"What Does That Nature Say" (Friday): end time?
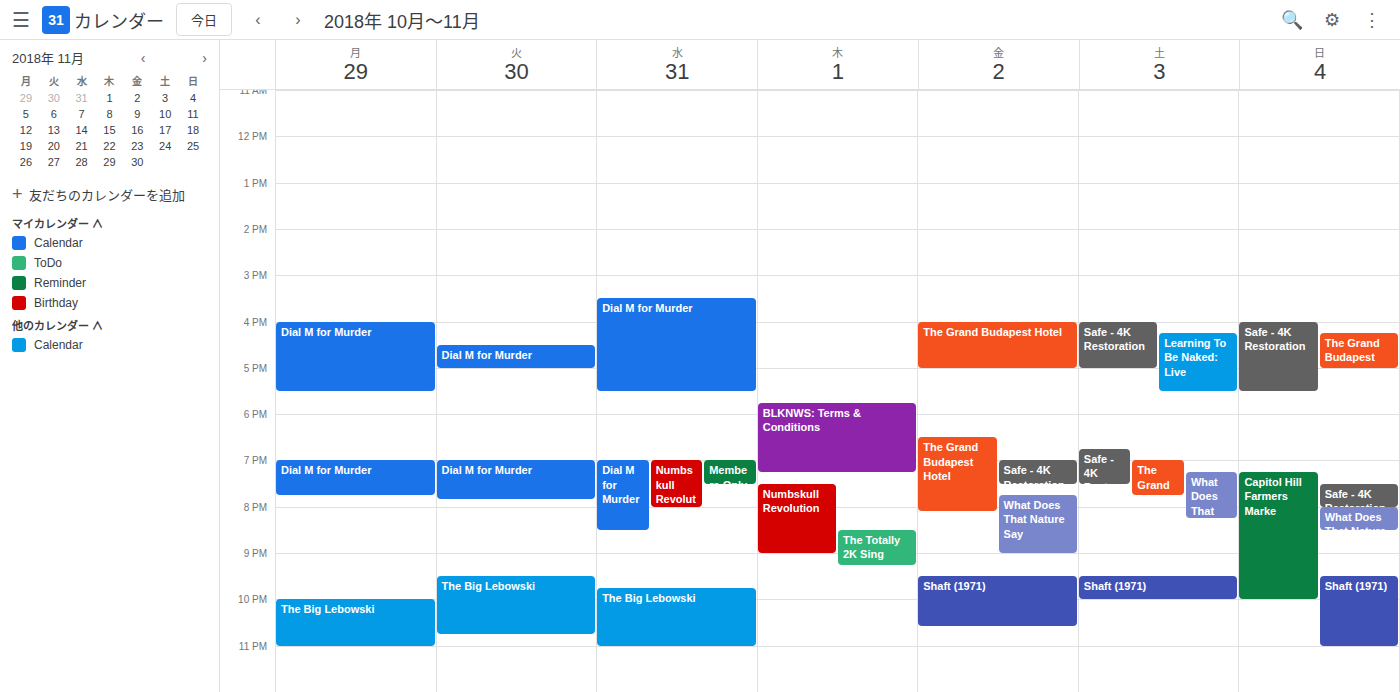
21:00